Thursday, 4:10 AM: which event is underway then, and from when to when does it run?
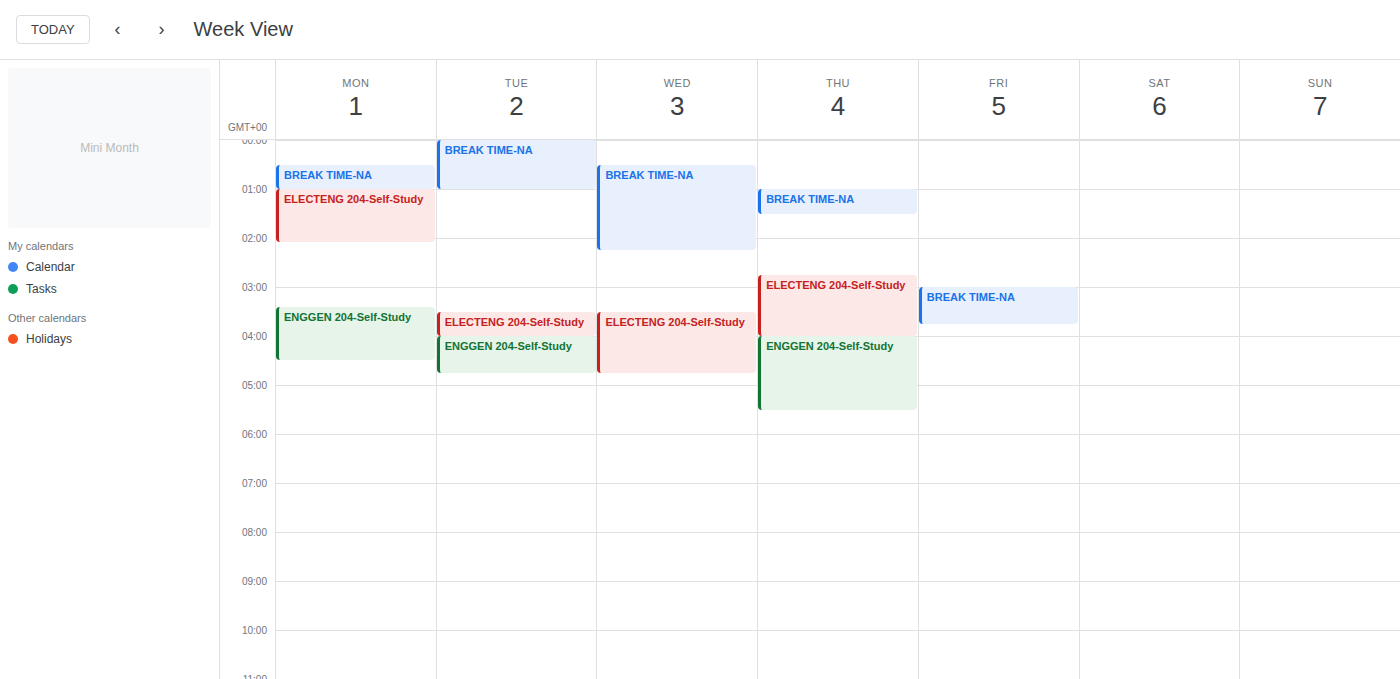
"ENGGEN 204-Self-Study", 4:00 AM to 5:30 AM